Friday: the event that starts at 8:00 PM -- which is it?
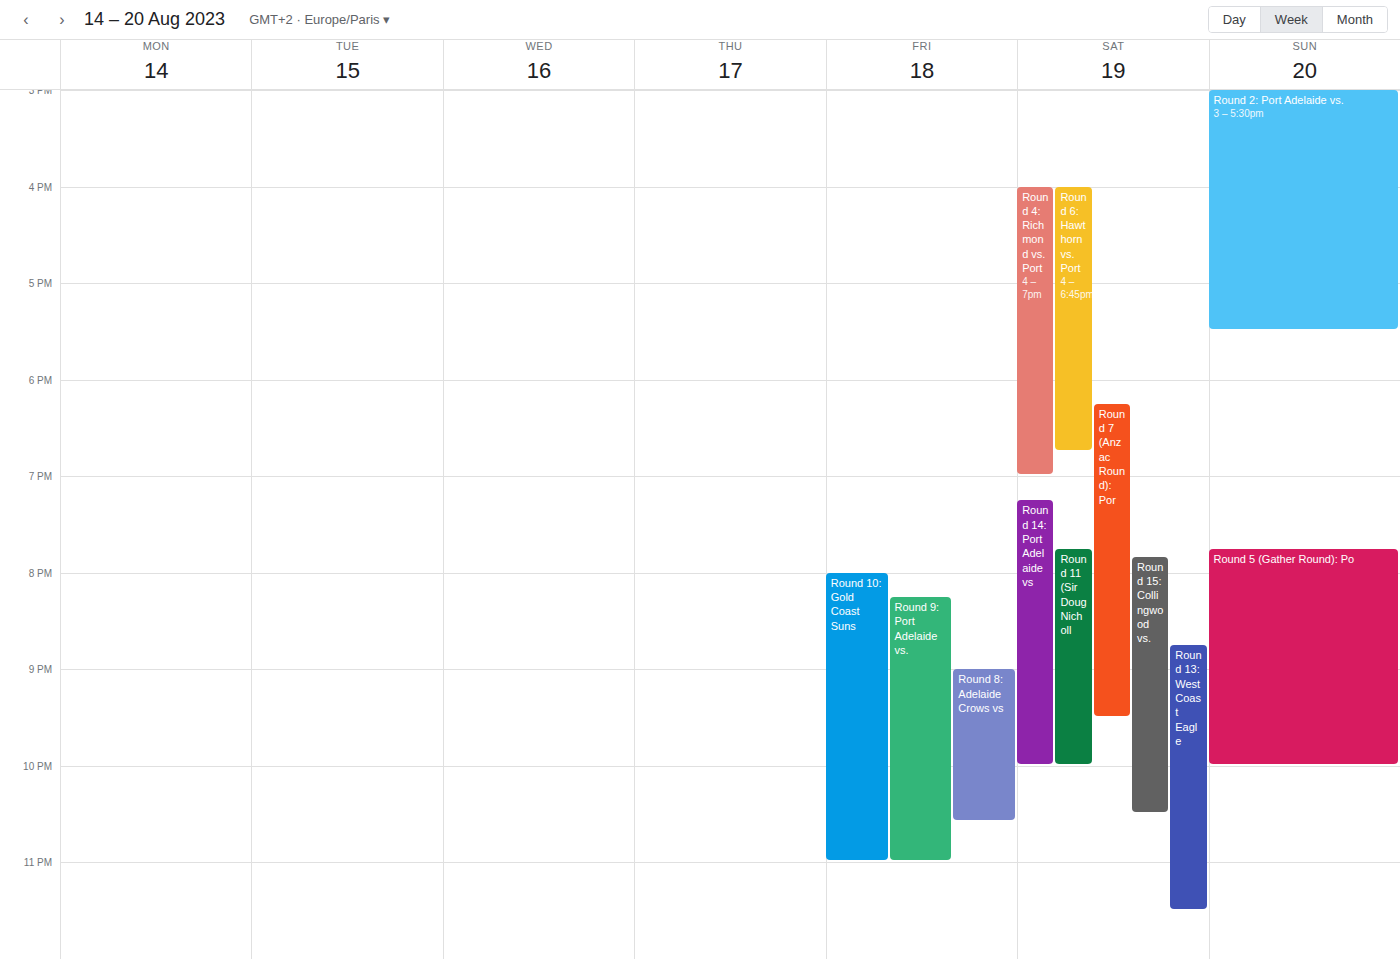
"Round 10: Gold Coast Suns"